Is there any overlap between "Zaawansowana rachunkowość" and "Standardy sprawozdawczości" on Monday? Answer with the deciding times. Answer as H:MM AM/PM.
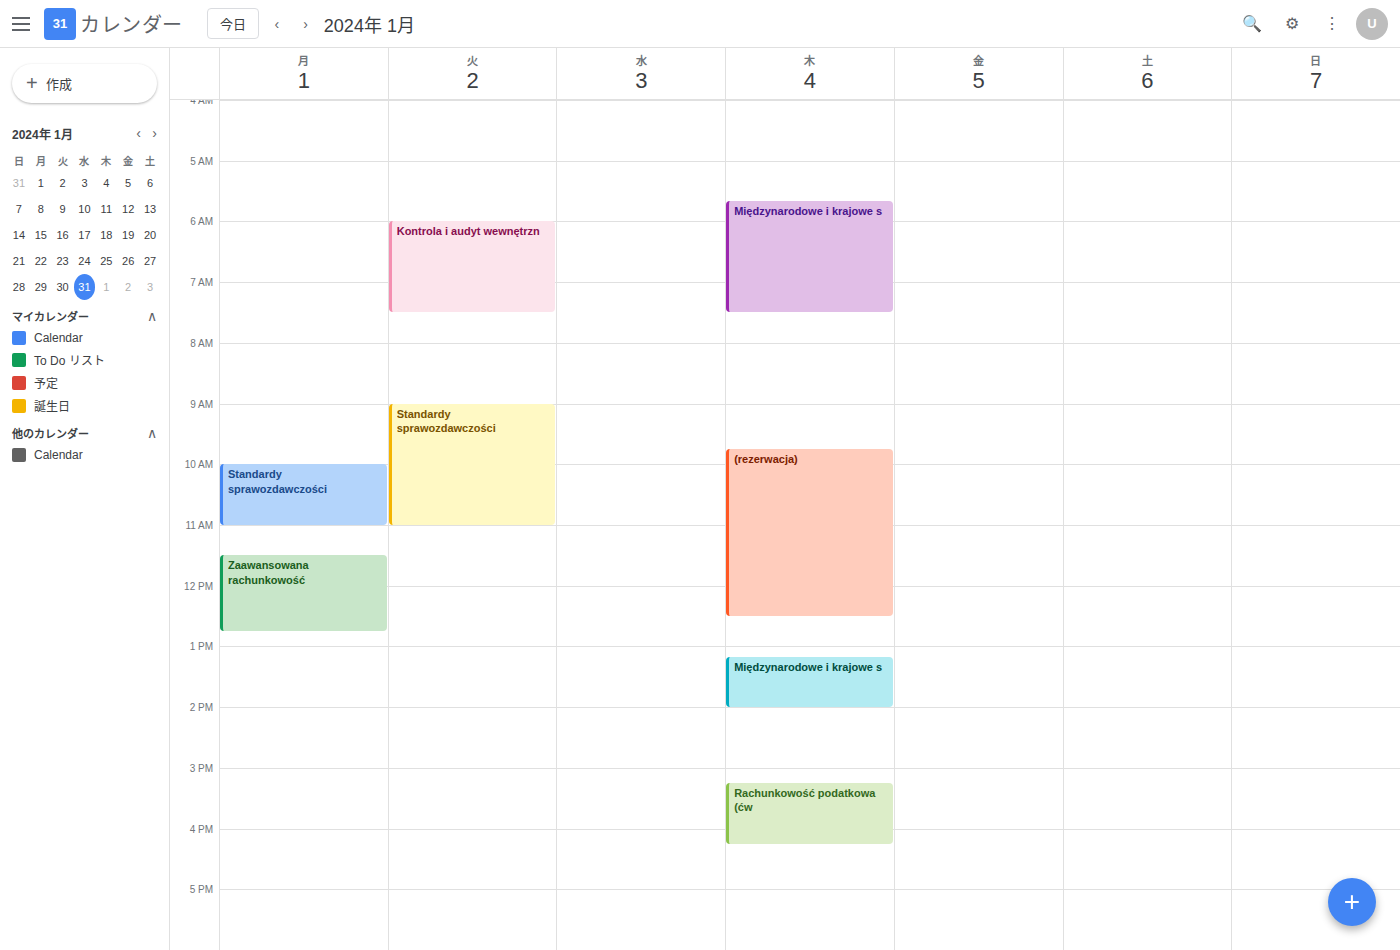
"Standardy sprawozdawczości" ends at 11:00 AM and "Zaawansowana rachunkowość" starts at 11:30 AM -- no overlap.